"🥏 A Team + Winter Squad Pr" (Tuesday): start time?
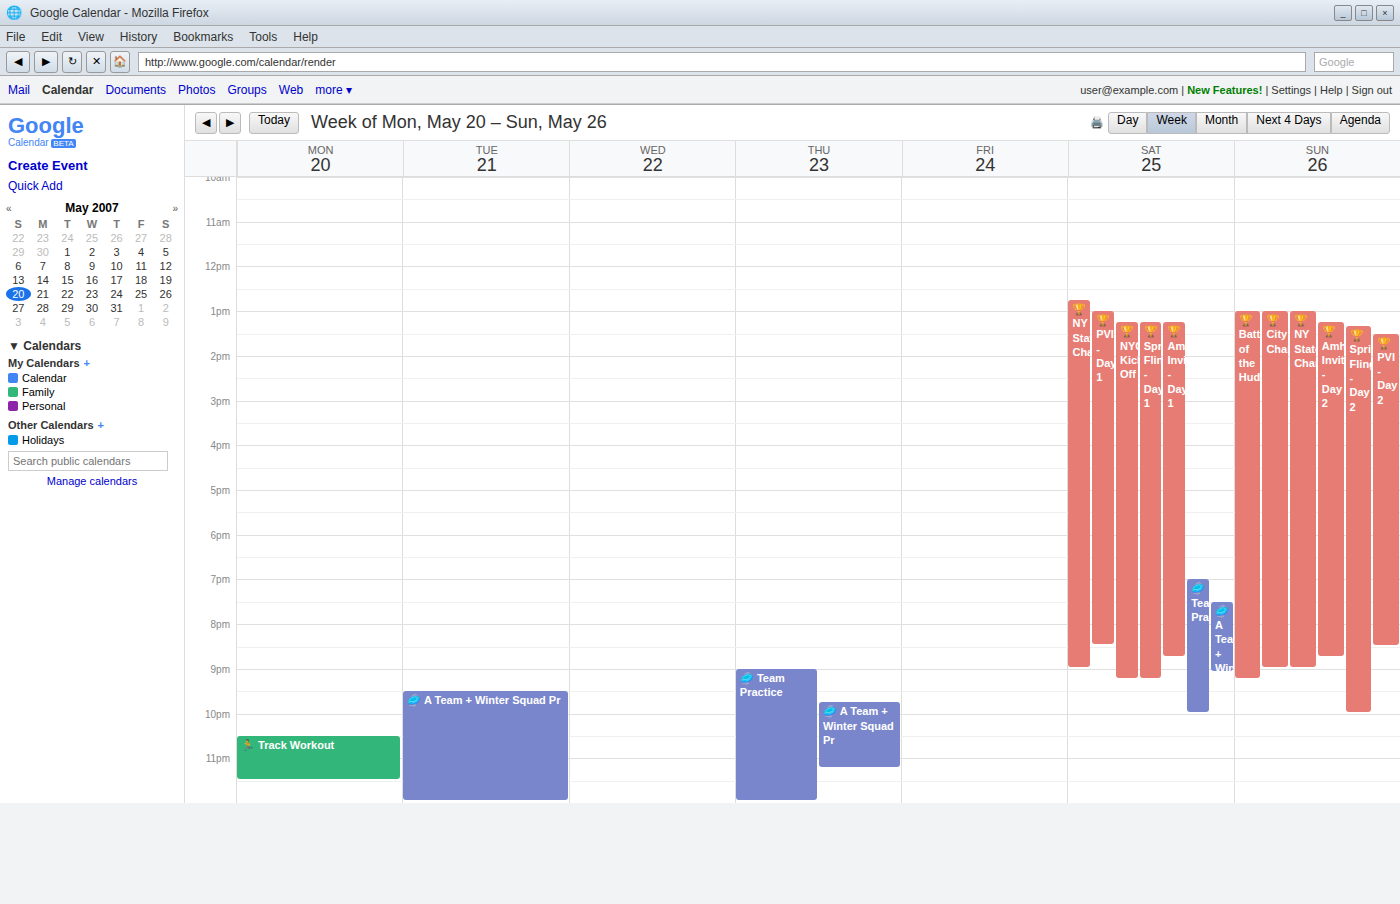
9:30 PM